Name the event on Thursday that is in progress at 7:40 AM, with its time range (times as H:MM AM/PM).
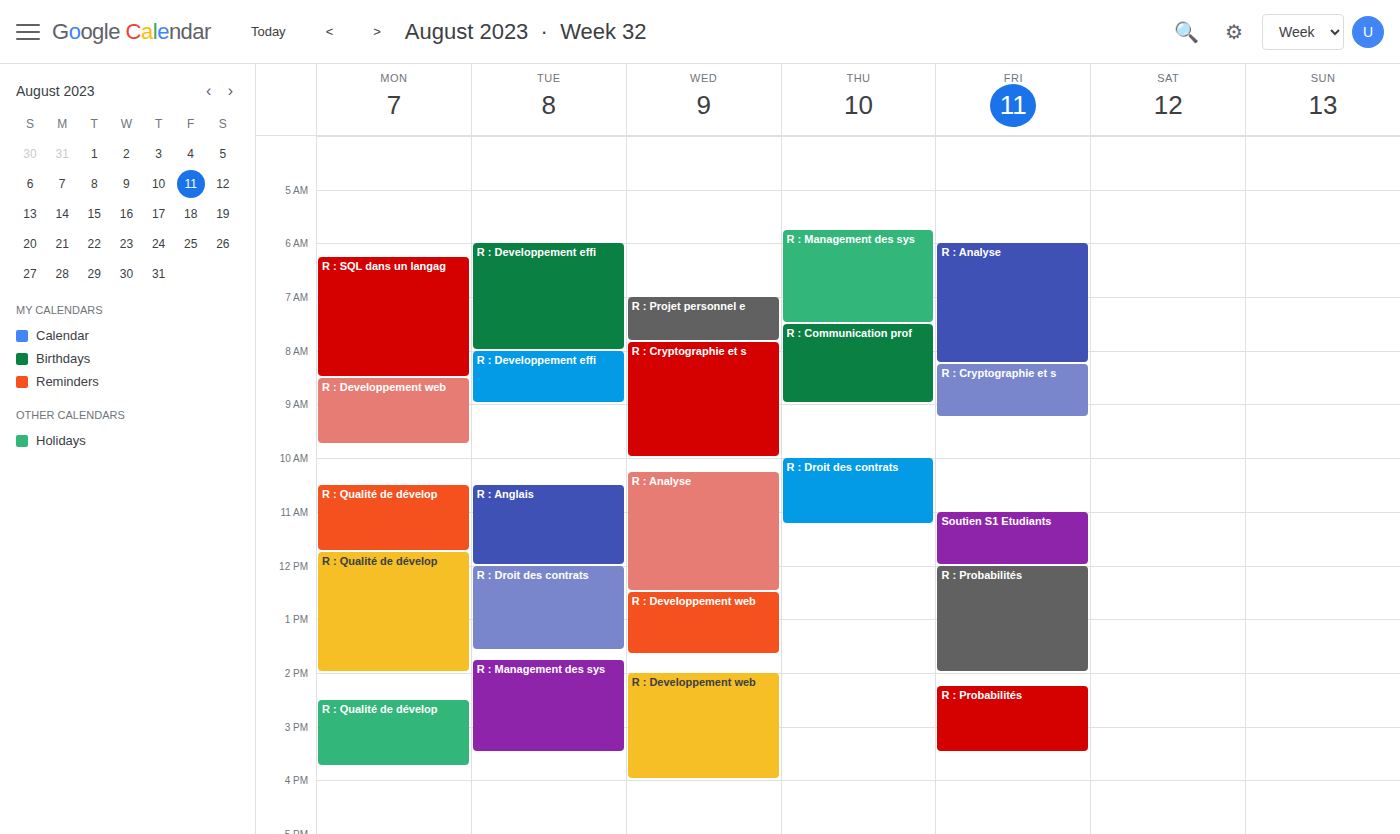
"R : Communication prof", 7:30 AM to 9:00 AM